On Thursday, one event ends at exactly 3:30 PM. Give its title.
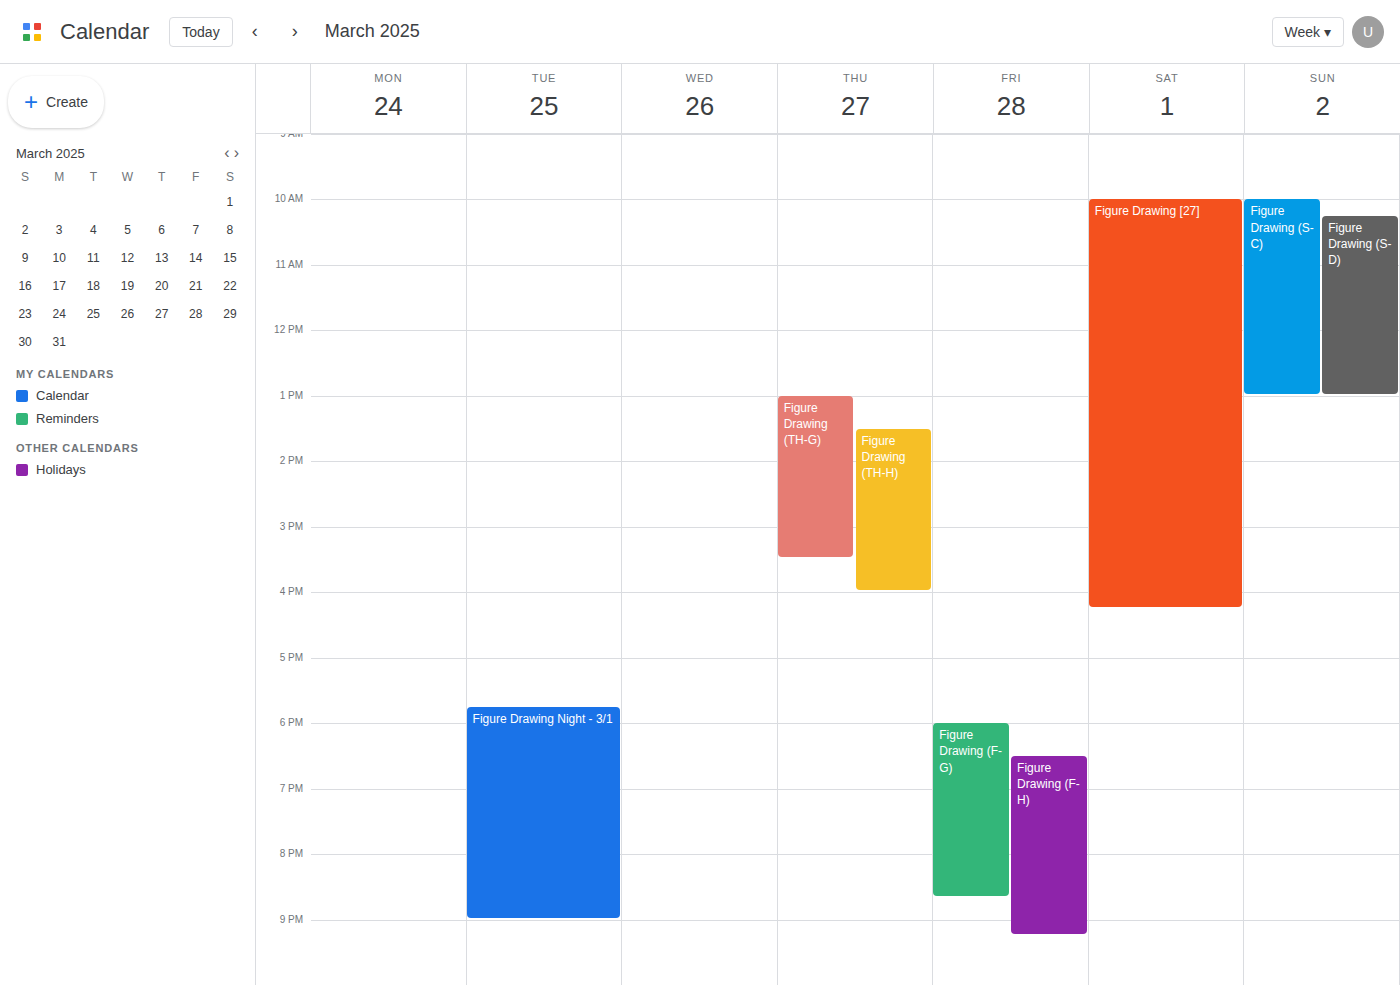
"Figure Drawing (TH-G)"